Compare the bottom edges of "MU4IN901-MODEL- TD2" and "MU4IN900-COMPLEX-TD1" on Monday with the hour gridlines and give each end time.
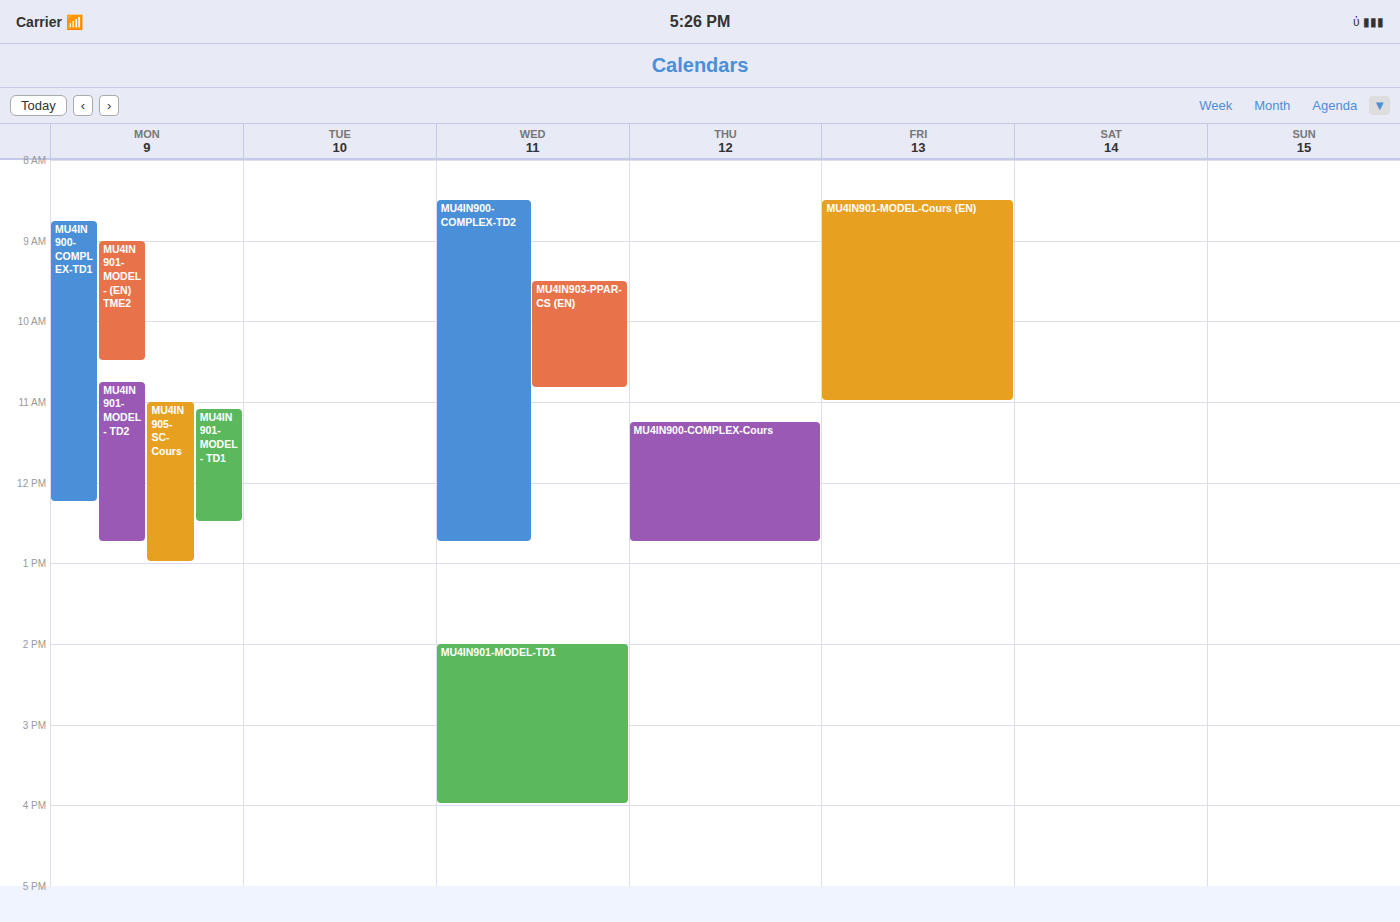
"MU4IN901-MODEL- TD2": 12:45 PM, neither: three quarters of the way from the 12 PM line to the 1 PM line. "MU4IN900-COMPLEX-TD1": 12:15 PM, neither: a quarter of the way from the 12 PM line to the 1 PM line.